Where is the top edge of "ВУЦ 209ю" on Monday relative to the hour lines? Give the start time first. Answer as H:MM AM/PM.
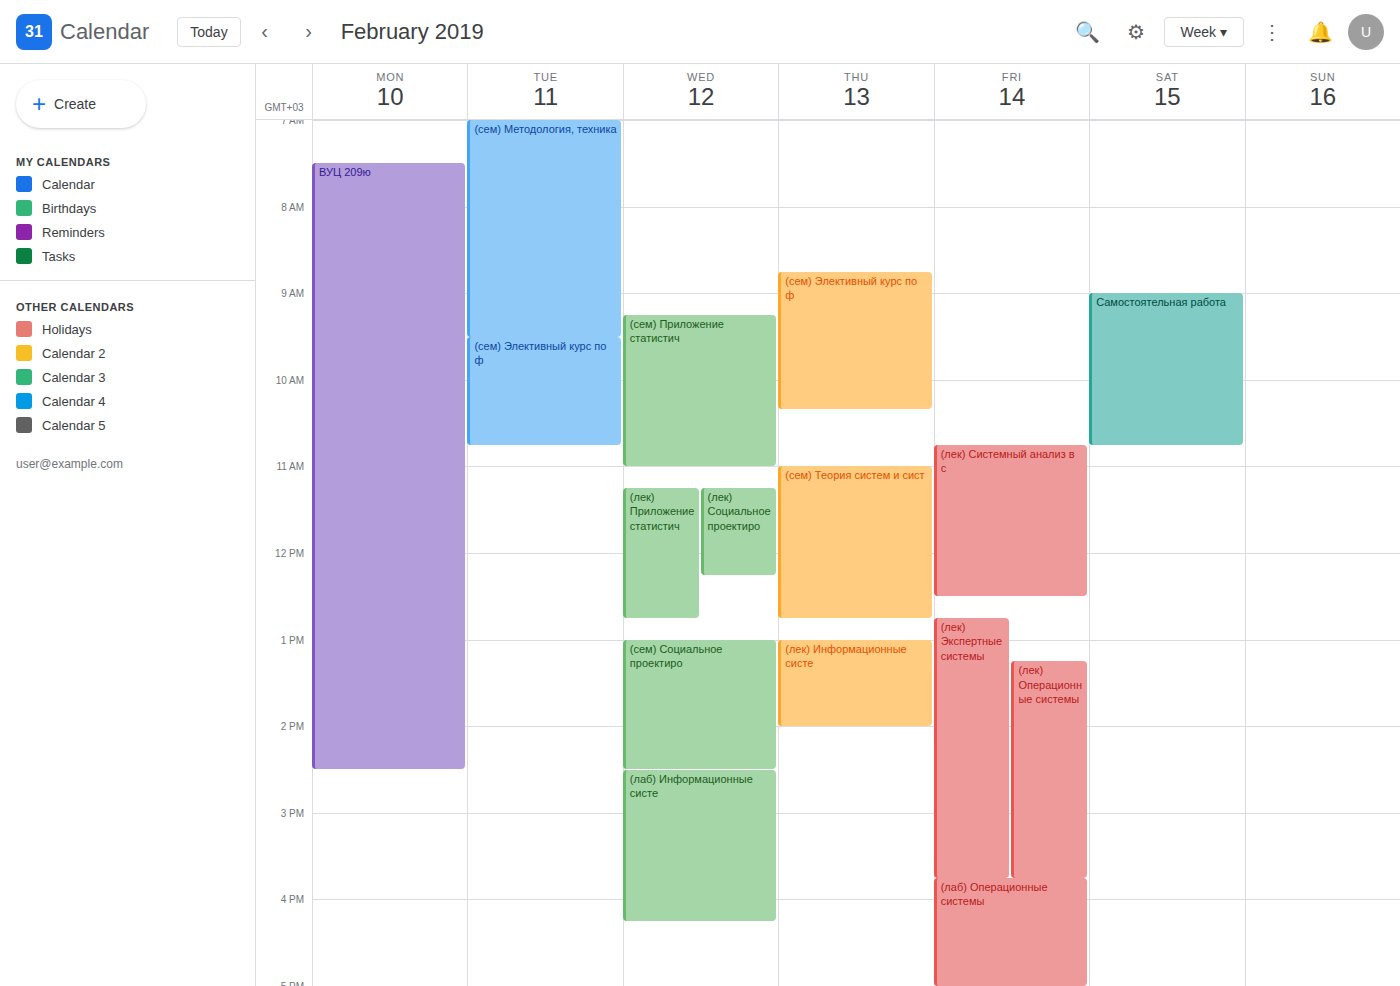
7:30 AM -- halfway between the 7 AM and 8 AM lines.